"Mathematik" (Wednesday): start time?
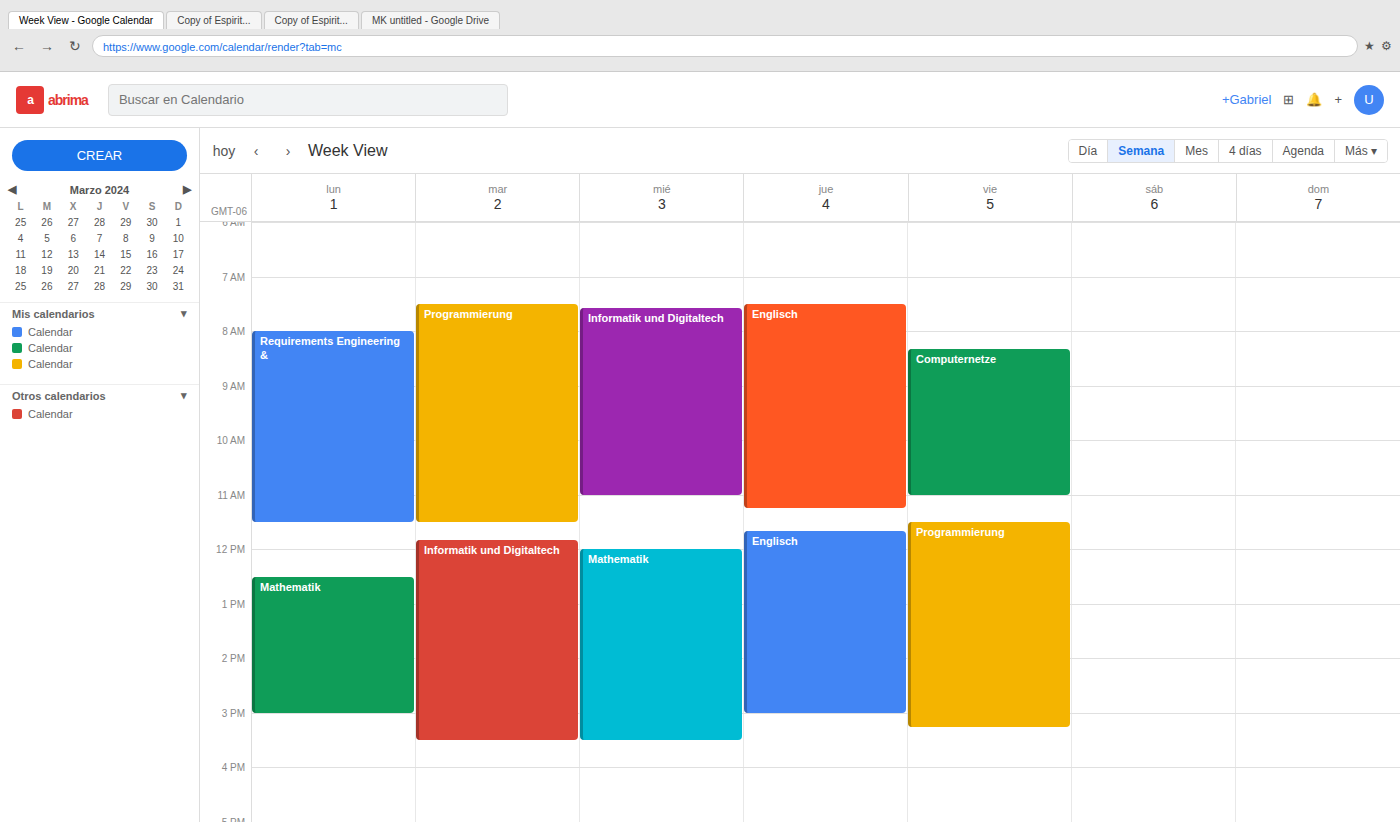
12:00 PM